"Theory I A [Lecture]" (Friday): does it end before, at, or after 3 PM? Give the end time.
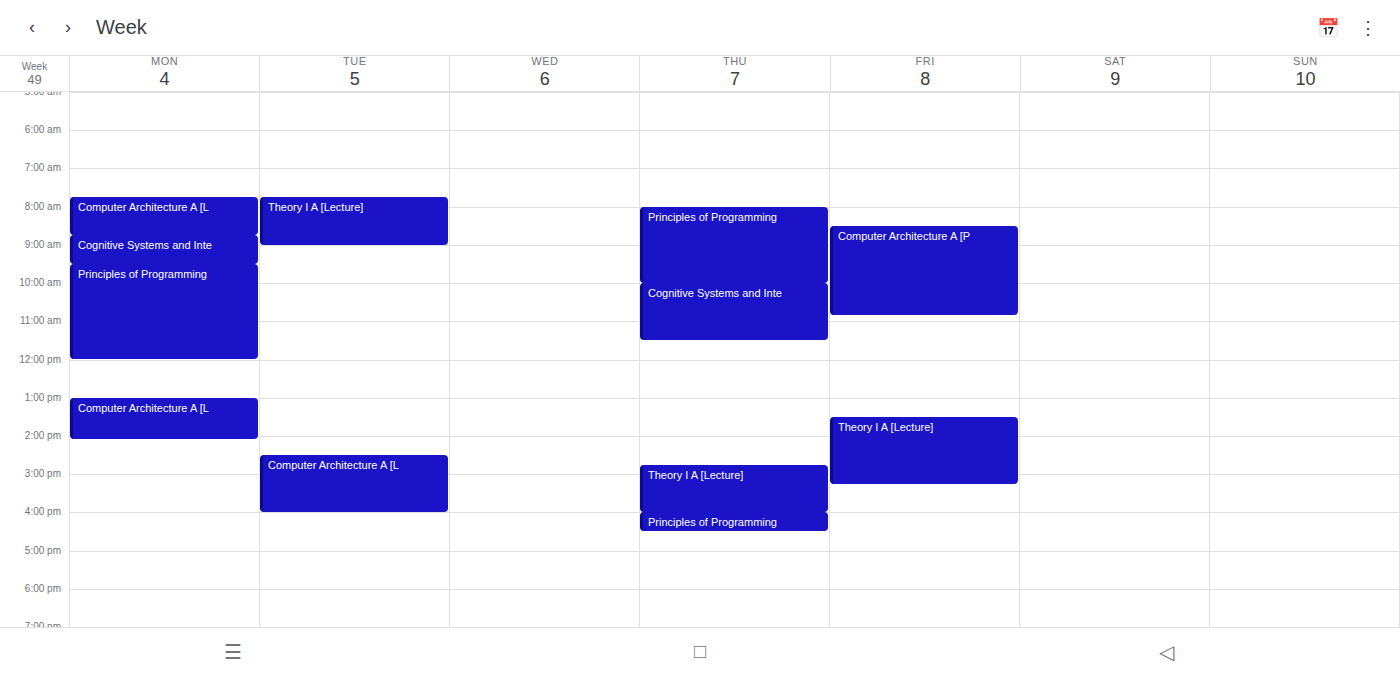
3:15 PM -- after 3 PM, 15 minutes below the 3 PM line.